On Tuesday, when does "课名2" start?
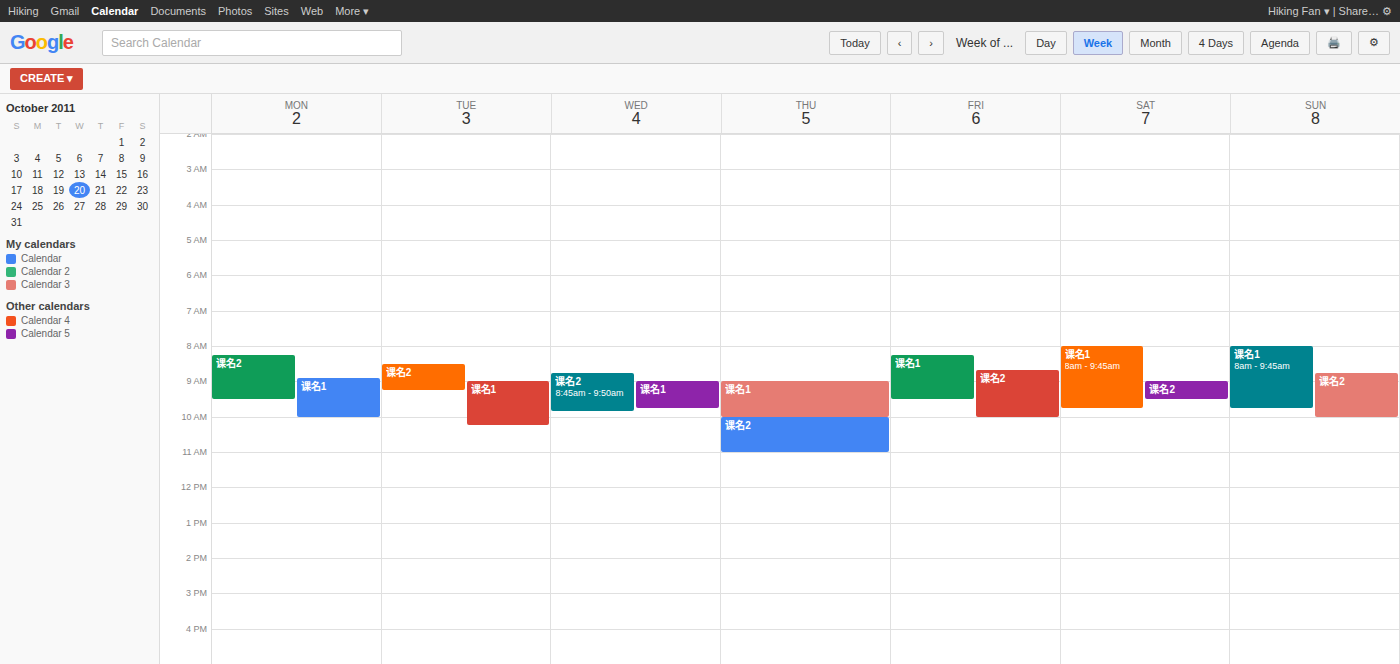
8:30 AM